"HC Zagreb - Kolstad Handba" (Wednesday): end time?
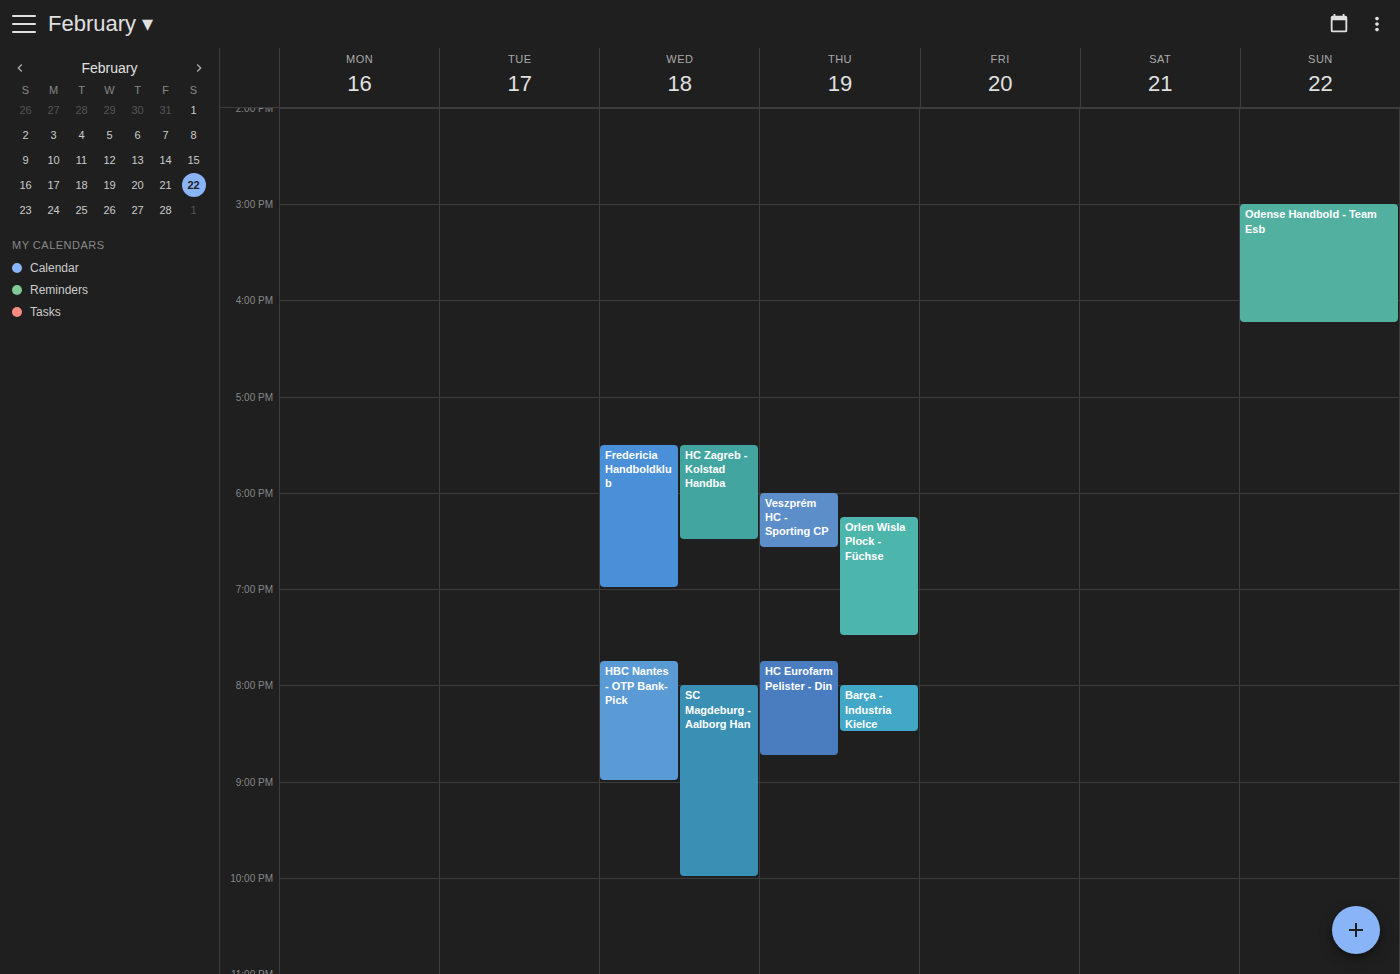
6:30 PM